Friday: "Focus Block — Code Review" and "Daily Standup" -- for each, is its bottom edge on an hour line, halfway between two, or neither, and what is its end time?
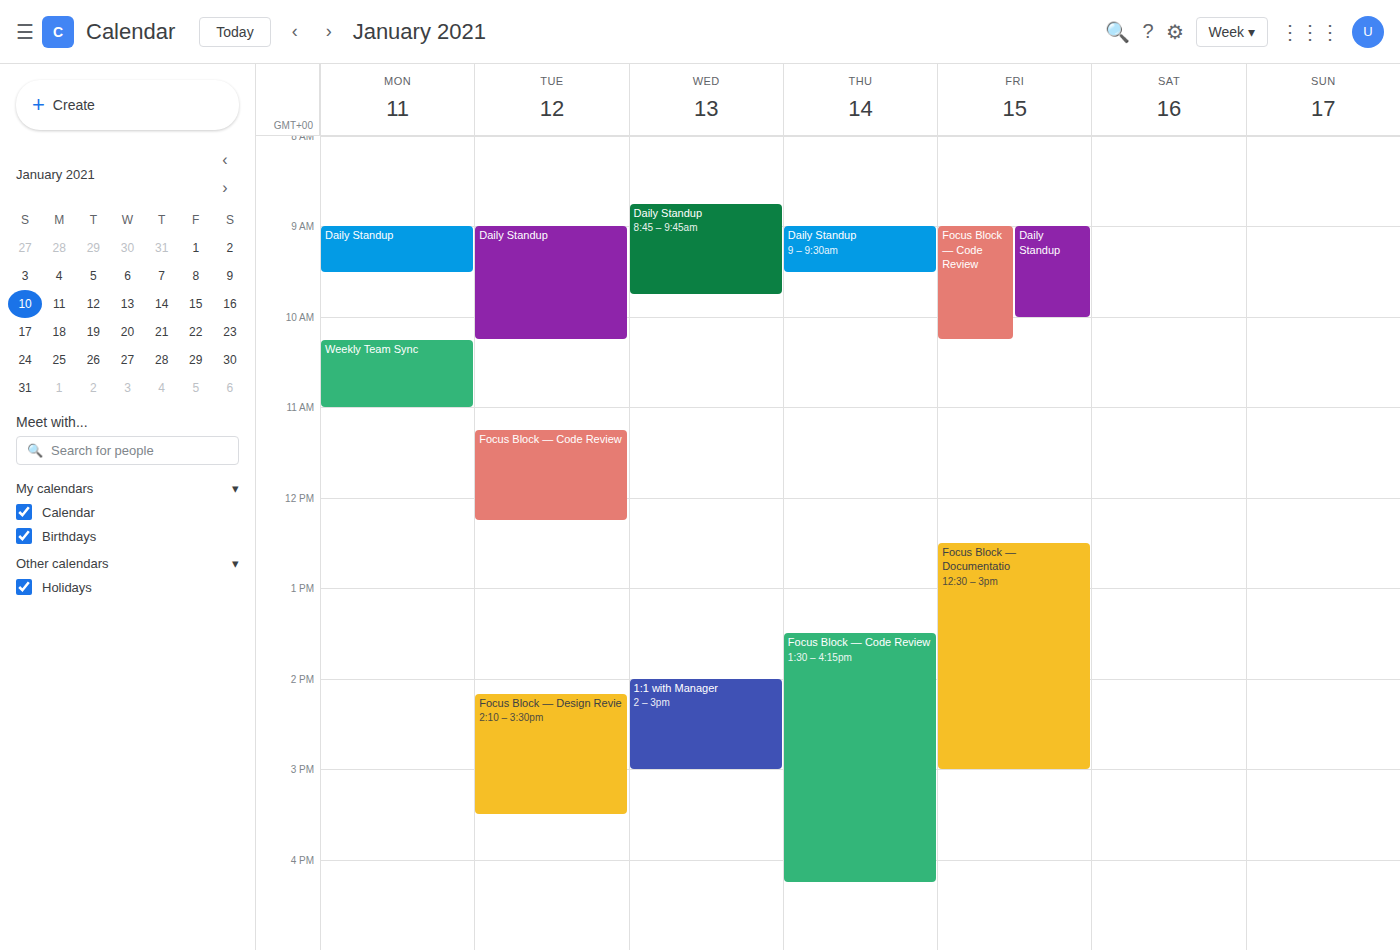
"Focus Block — Code Review": 10:15 AM, neither: a quarter of the way from the 10 AM line to the 11 AM line. "Daily Standup": 10:00 AM, exactly on the 10 AM line.